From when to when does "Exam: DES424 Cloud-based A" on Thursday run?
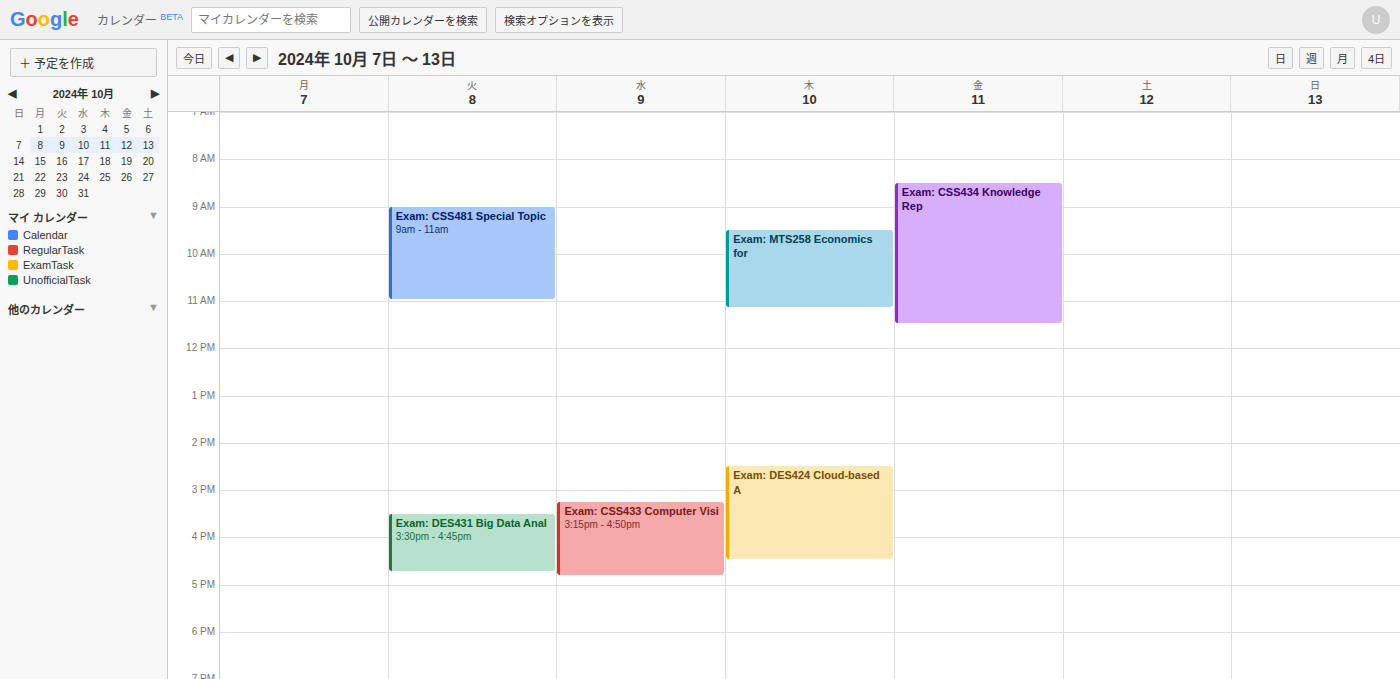
2:30 PM to 4:30 PM